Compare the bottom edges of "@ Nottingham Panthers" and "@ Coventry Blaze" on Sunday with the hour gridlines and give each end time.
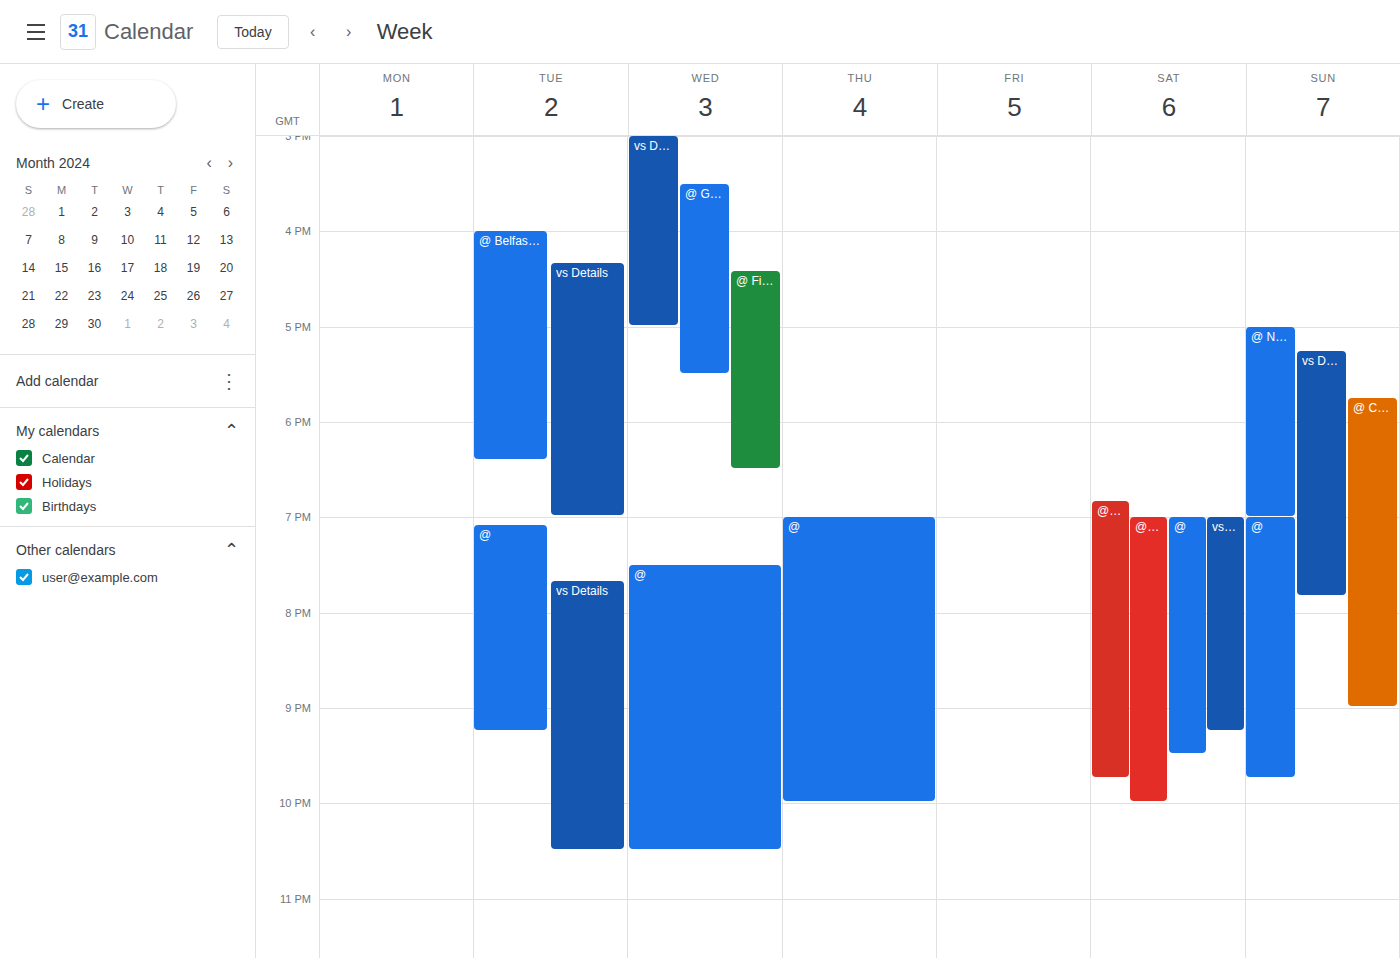
"@ Nottingham Panthers": 7:00 PM, exactly on the 7 PM line. "@ Coventry Blaze": 9:00 PM, exactly on the 9 PM line.